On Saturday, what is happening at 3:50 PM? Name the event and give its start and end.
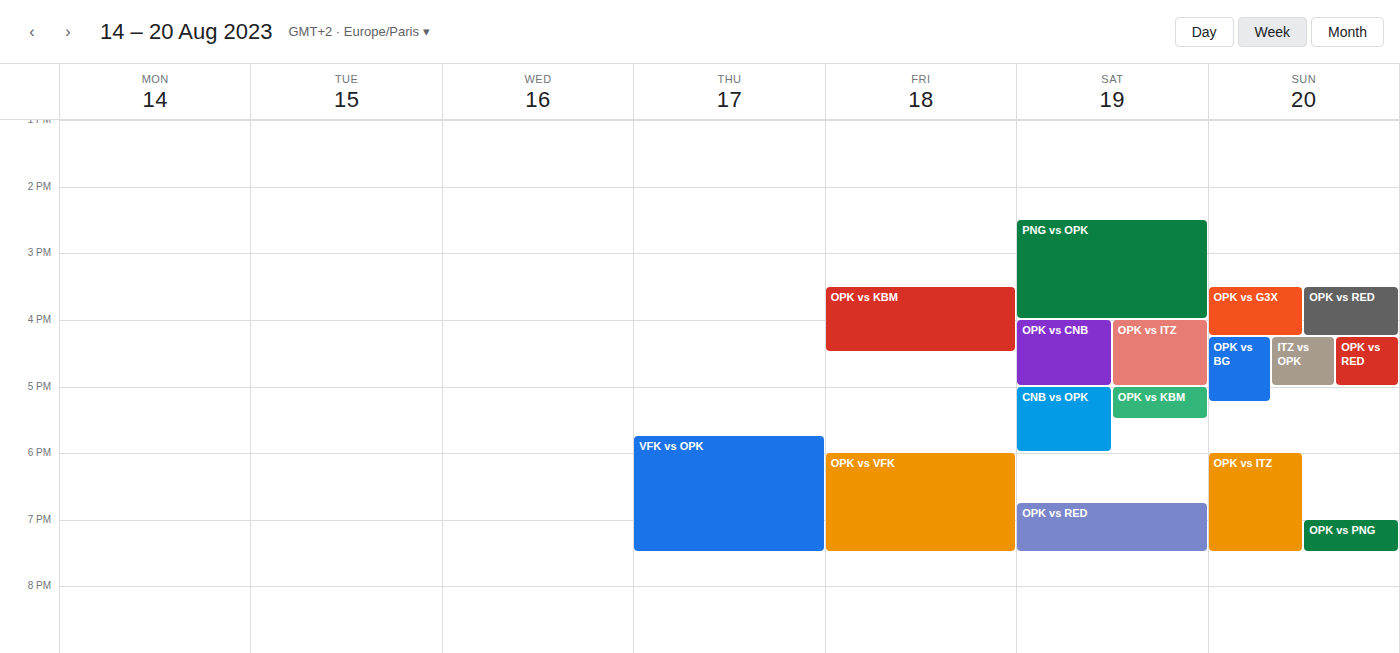
"PNG vs OPK", 2:30 PM to 4:00 PM